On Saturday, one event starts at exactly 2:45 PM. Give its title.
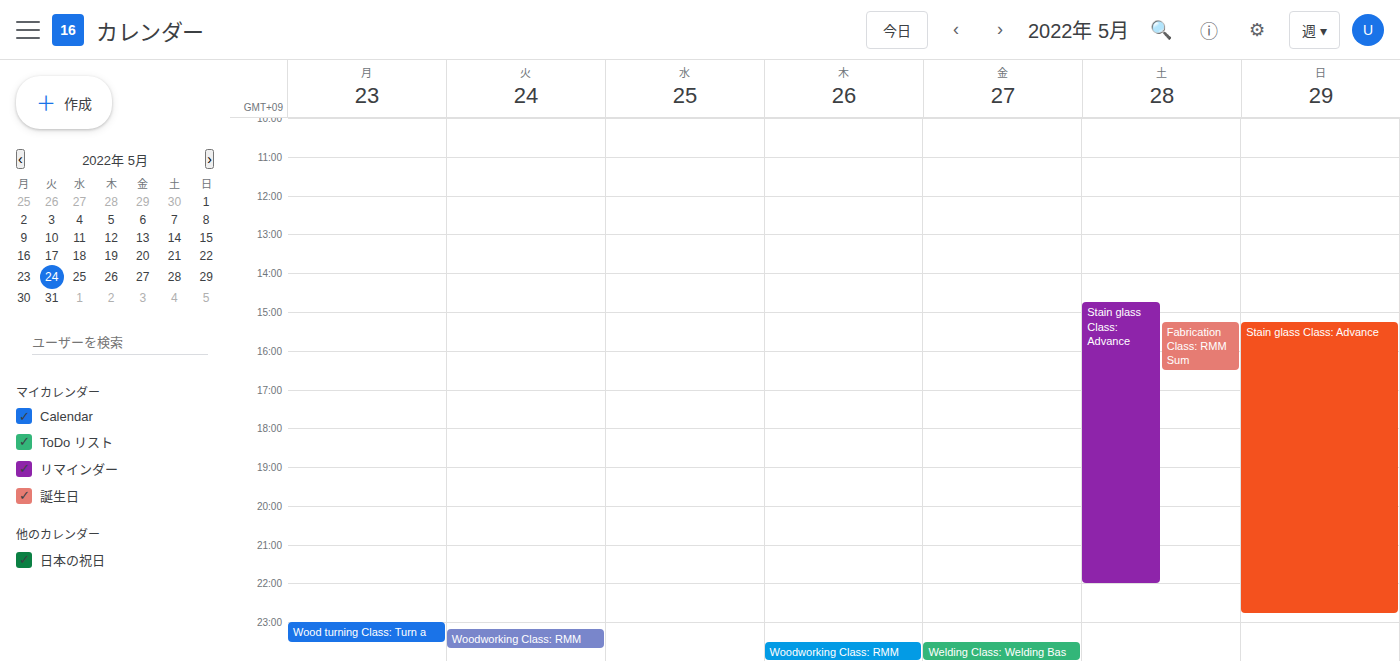
"Stain glass Class: Advance"